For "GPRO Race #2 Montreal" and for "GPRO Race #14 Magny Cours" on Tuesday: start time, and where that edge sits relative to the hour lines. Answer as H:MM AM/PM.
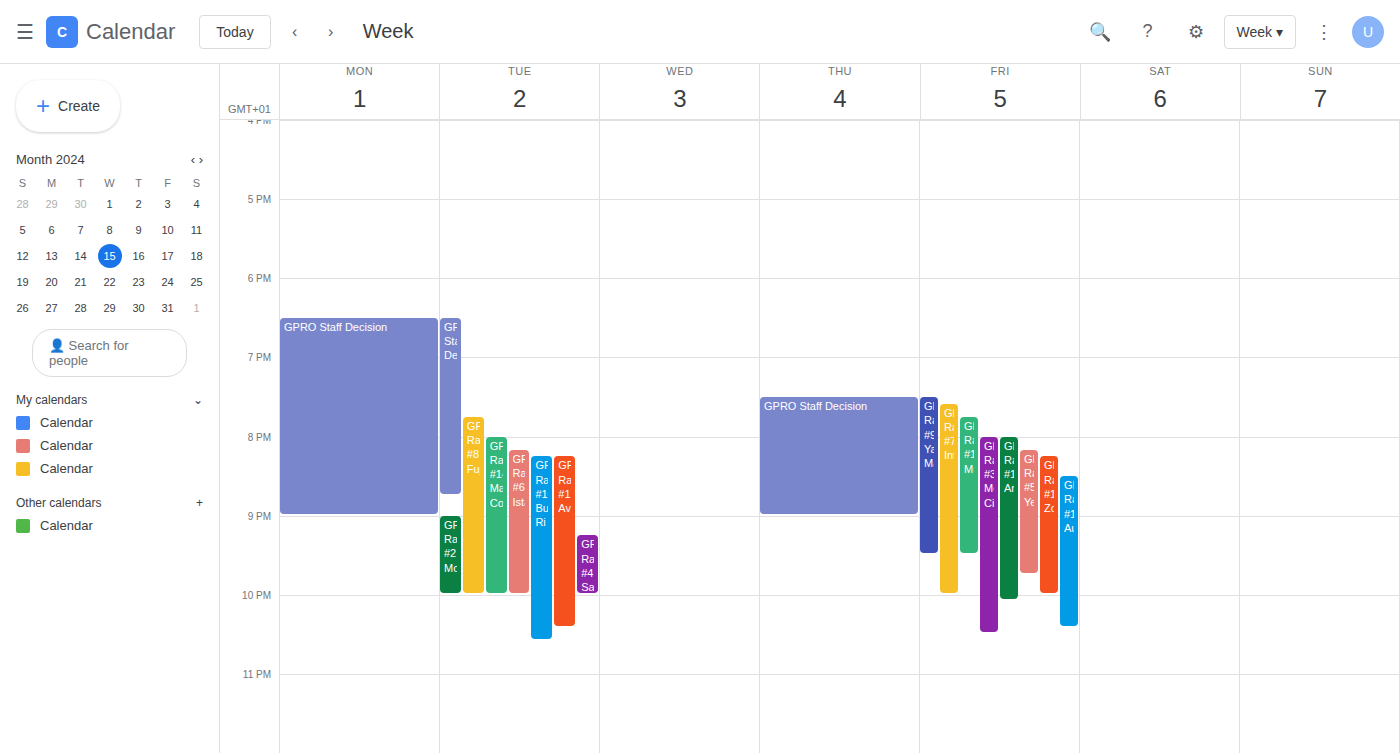
"GPRO Race #2 Montreal": 9:00 PM, exactly on the 9 PM line. "GPRO Race #14 Magny Cours": 8:00 PM, exactly on the 8 PM line.